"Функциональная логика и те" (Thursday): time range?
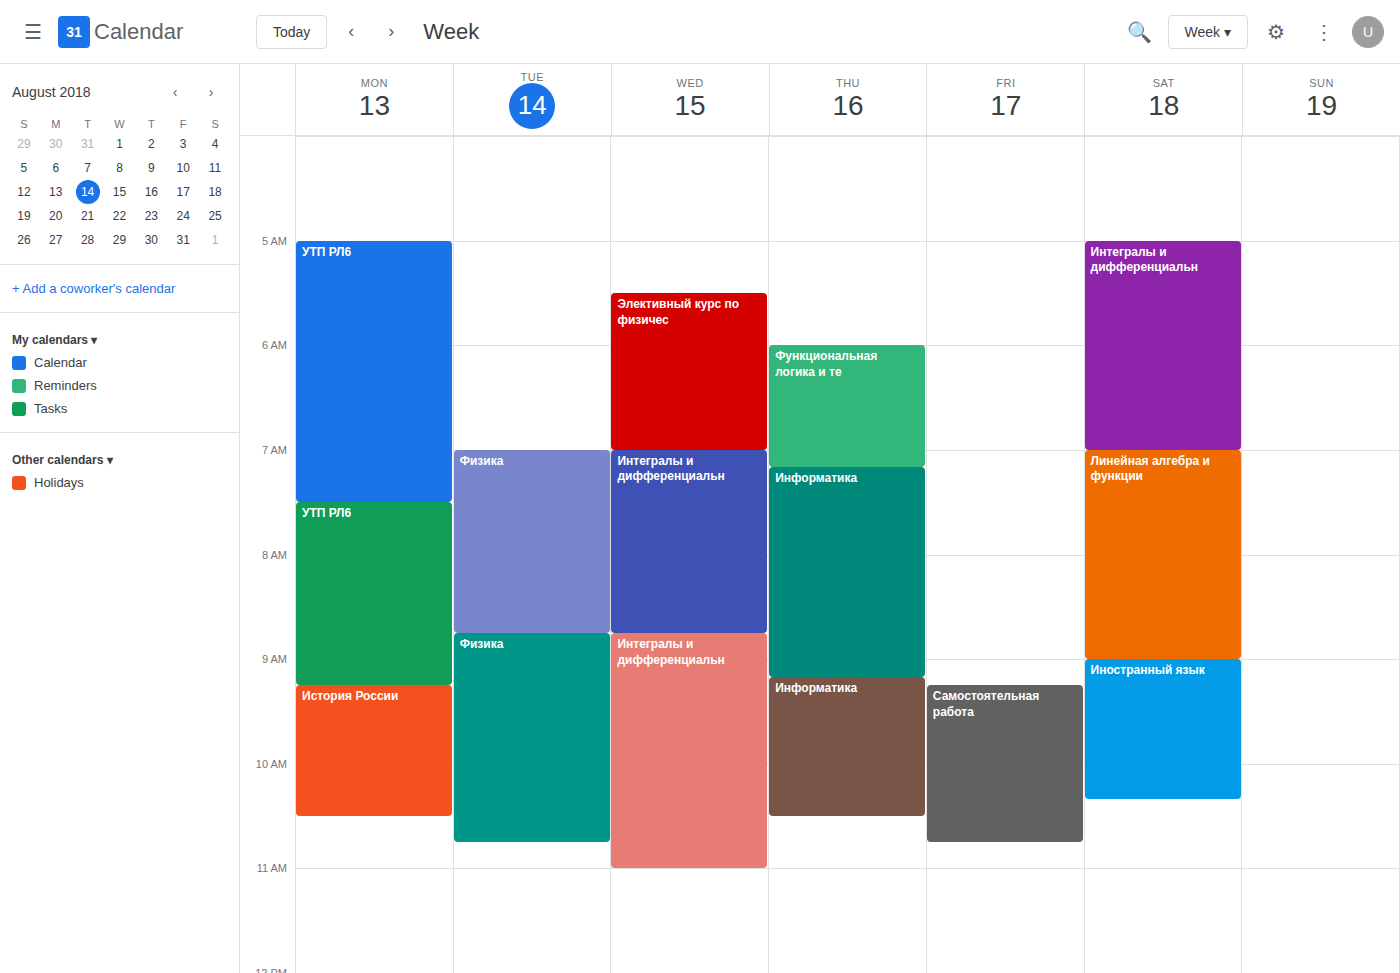
6:00 AM to 7:10 AM